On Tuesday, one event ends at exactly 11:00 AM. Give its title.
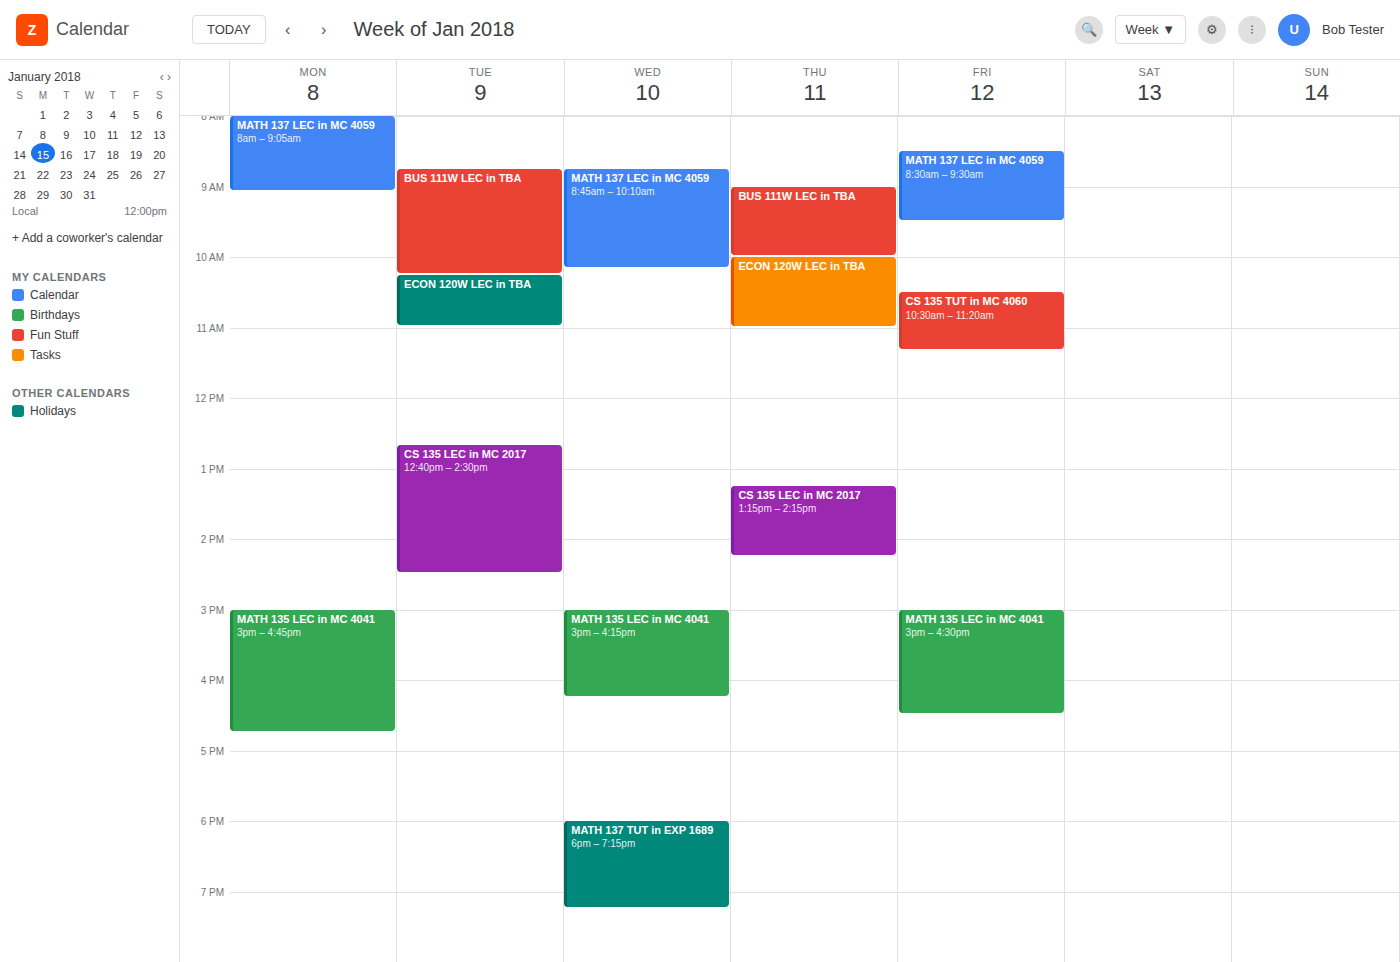
"ECON 120W LEC in TBA"